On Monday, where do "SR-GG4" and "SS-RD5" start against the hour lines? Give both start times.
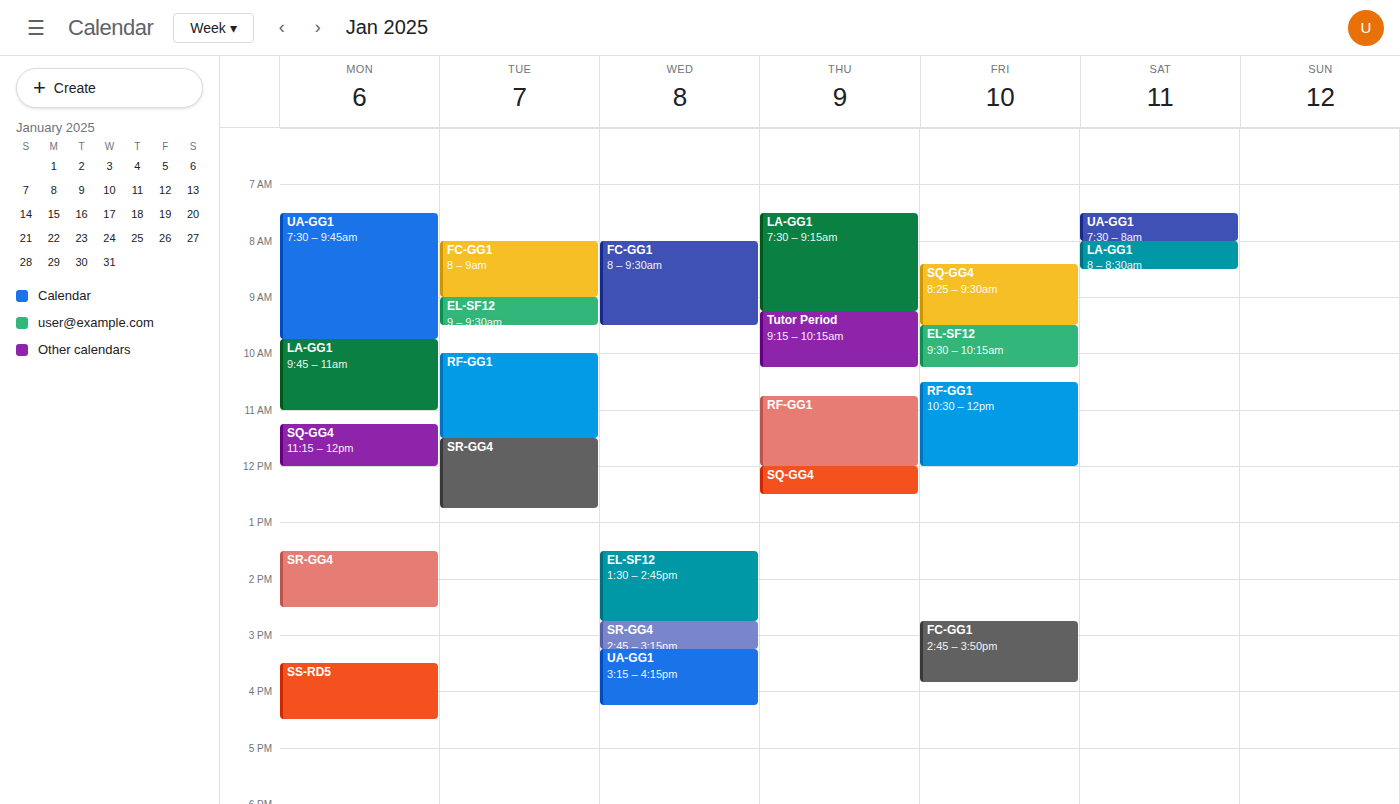
"SR-GG4": 1:30 PM, halfway between the 1 PM and 2 PM lines. "SS-RD5": 3:30 PM, halfway between the 3 PM and 4 PM lines.